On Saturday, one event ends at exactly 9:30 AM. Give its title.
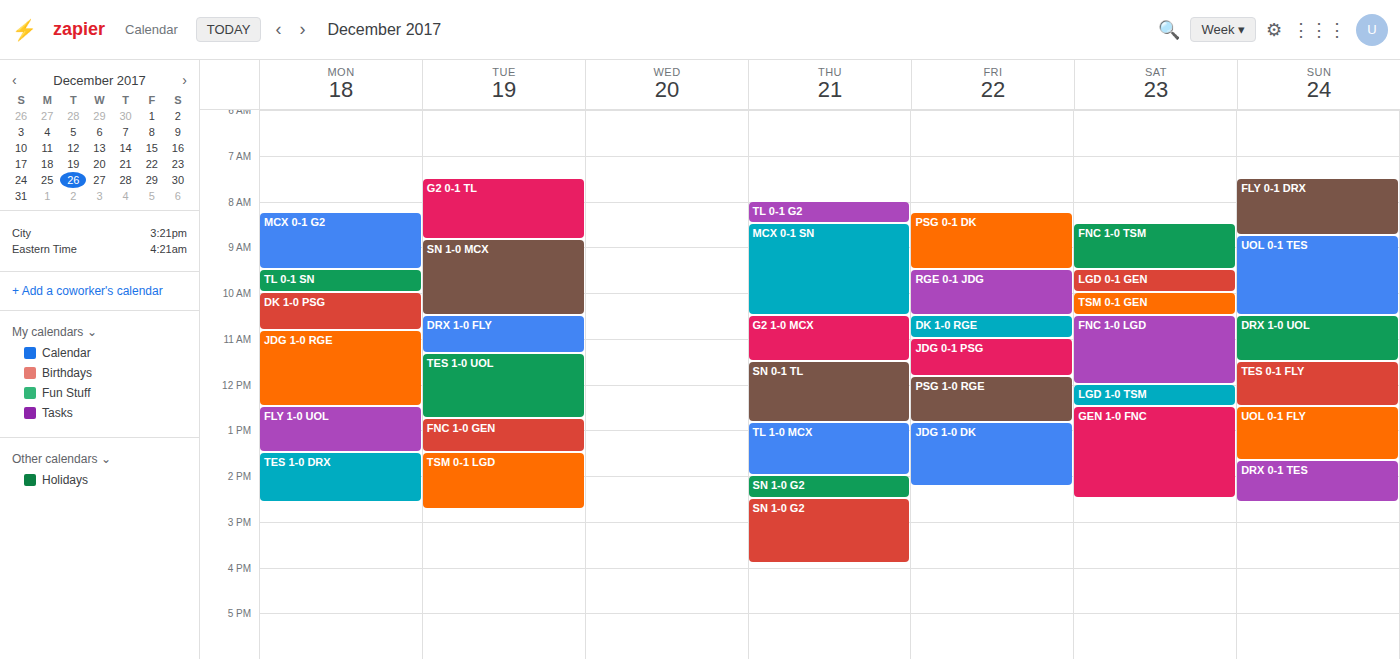
"FNC 1-0 TSM"